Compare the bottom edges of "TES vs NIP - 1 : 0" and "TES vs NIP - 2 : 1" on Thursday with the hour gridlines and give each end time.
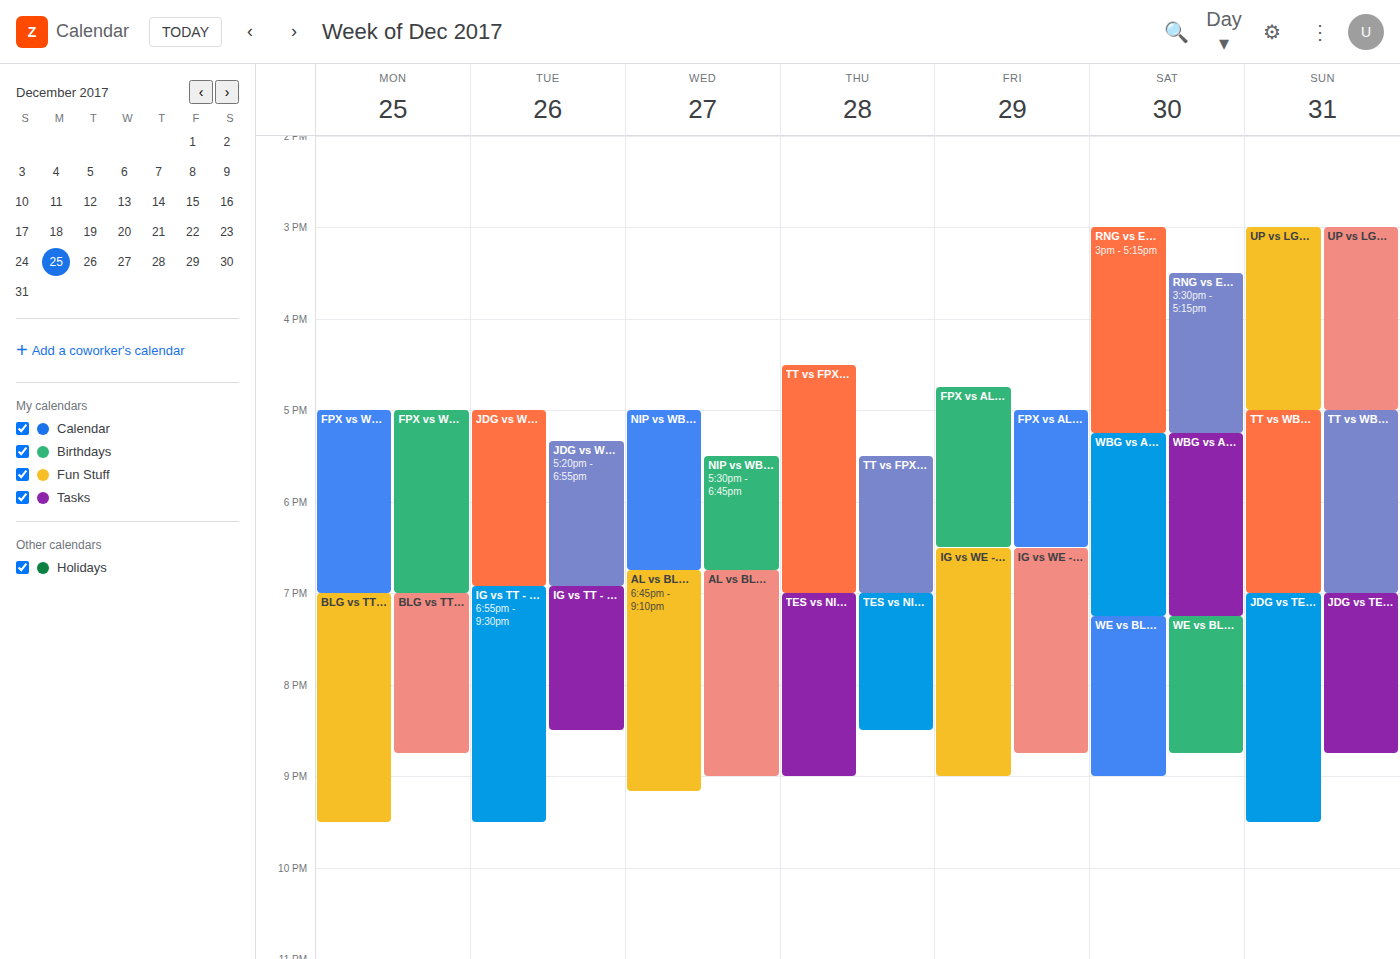
"TES vs NIP - 1 : 0": 8:30 PM, halfway between the 8 PM and 9 PM lines. "TES vs NIP - 2 : 1": 9:00 PM, exactly on the 9 PM line.